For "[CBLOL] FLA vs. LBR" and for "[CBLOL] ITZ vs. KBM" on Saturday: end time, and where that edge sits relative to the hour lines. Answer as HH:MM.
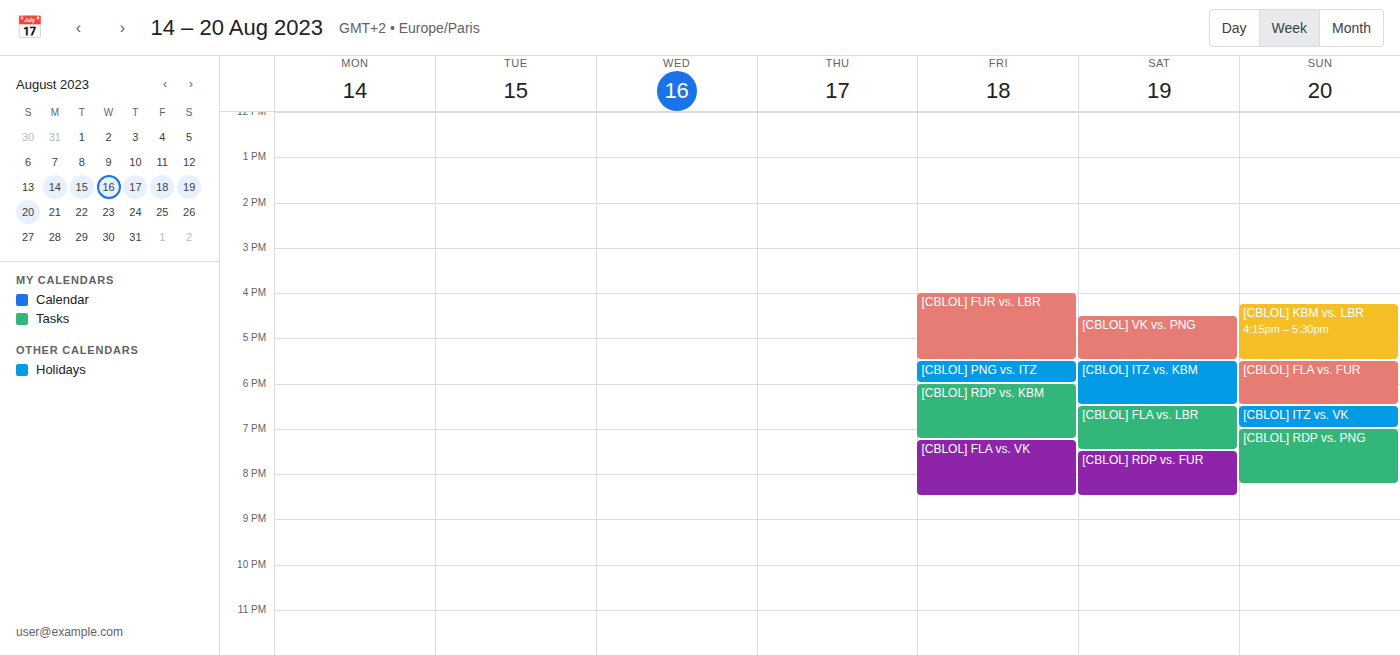
"[CBLOL] FLA vs. LBR": 19:30, halfway between the 19:00 and 20:00 lines. "[CBLOL] ITZ vs. KBM": 18:30, halfway between the 18:00 and 19:00 lines.